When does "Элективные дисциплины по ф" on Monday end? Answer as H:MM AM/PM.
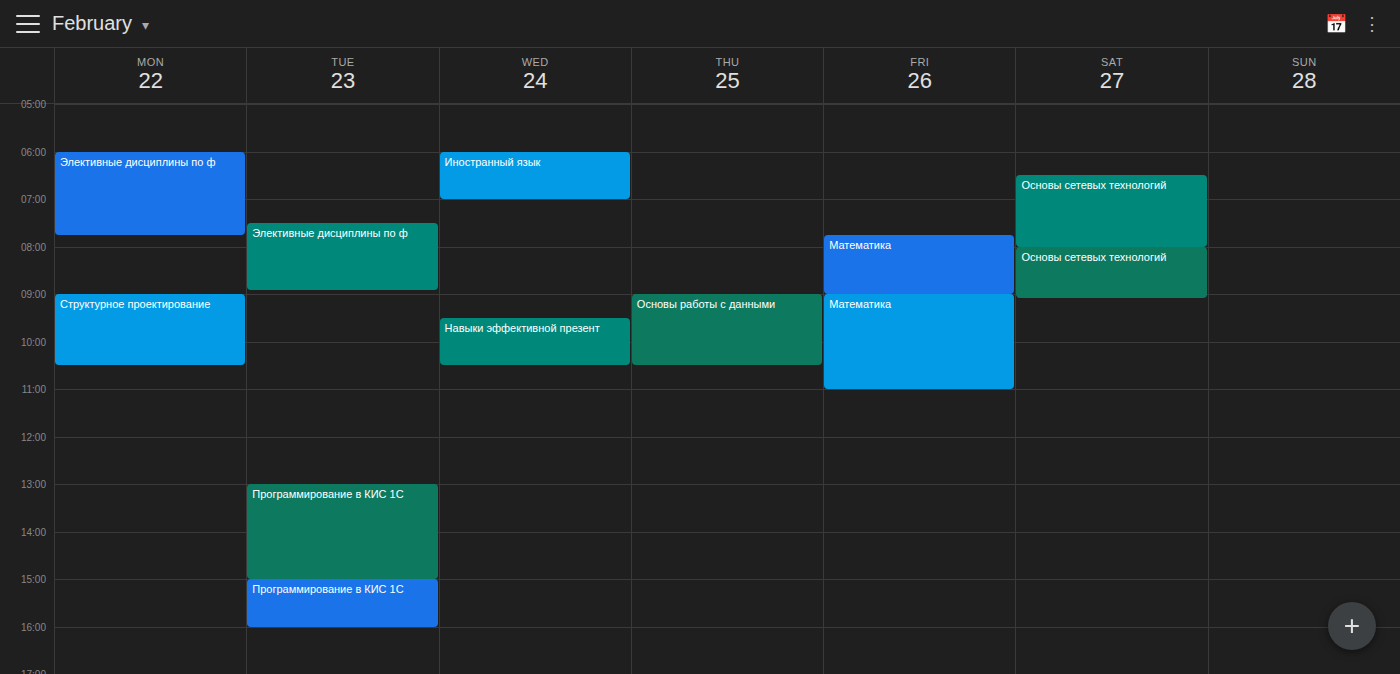
7:45 AM